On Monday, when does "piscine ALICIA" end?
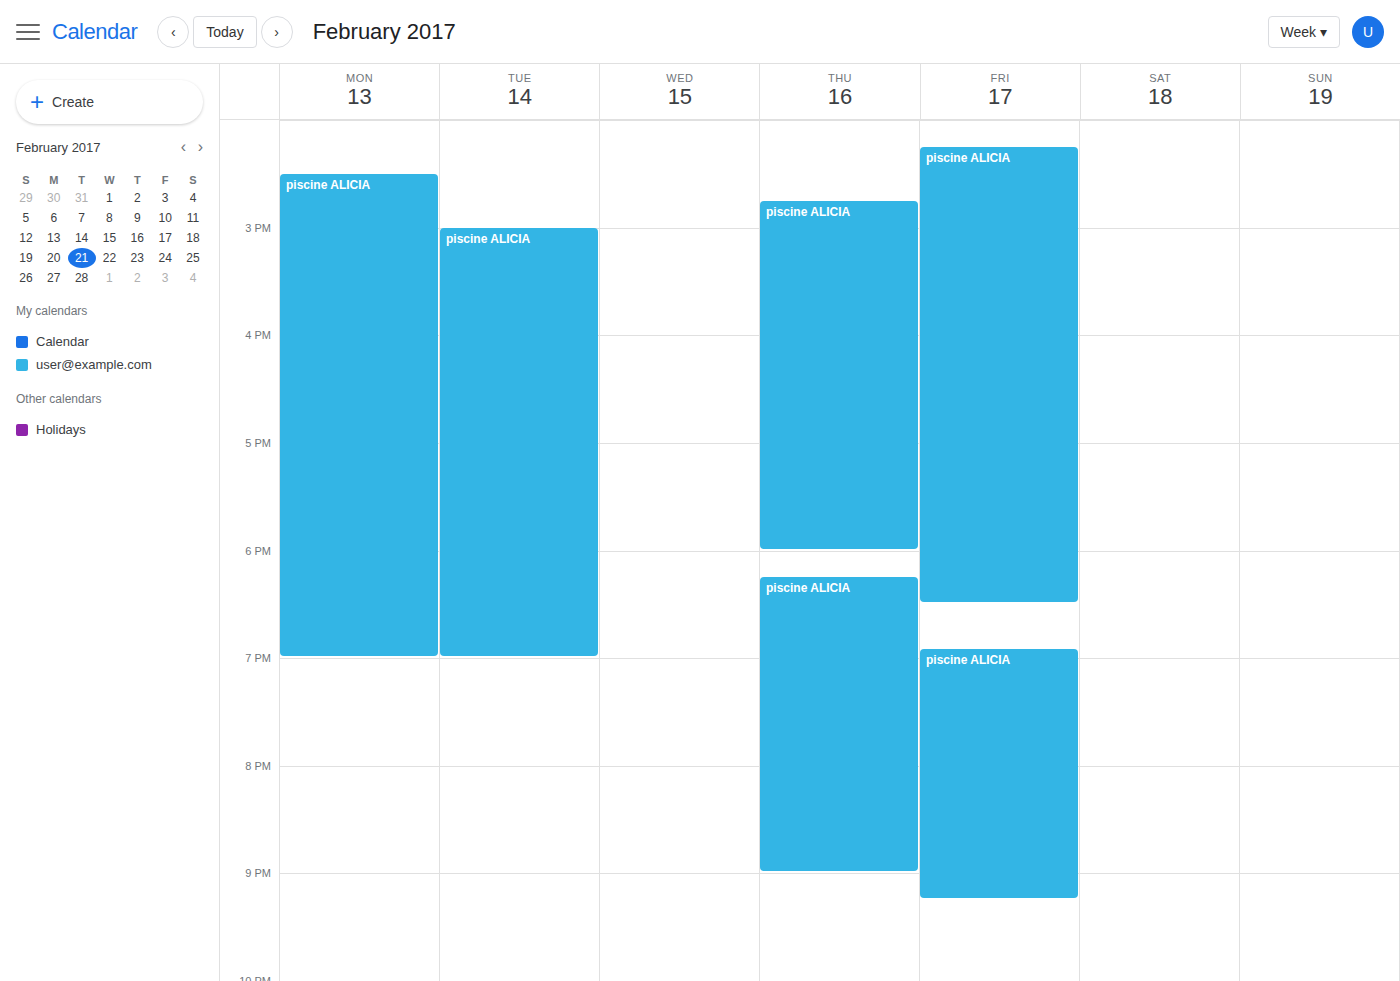
7:00 PM